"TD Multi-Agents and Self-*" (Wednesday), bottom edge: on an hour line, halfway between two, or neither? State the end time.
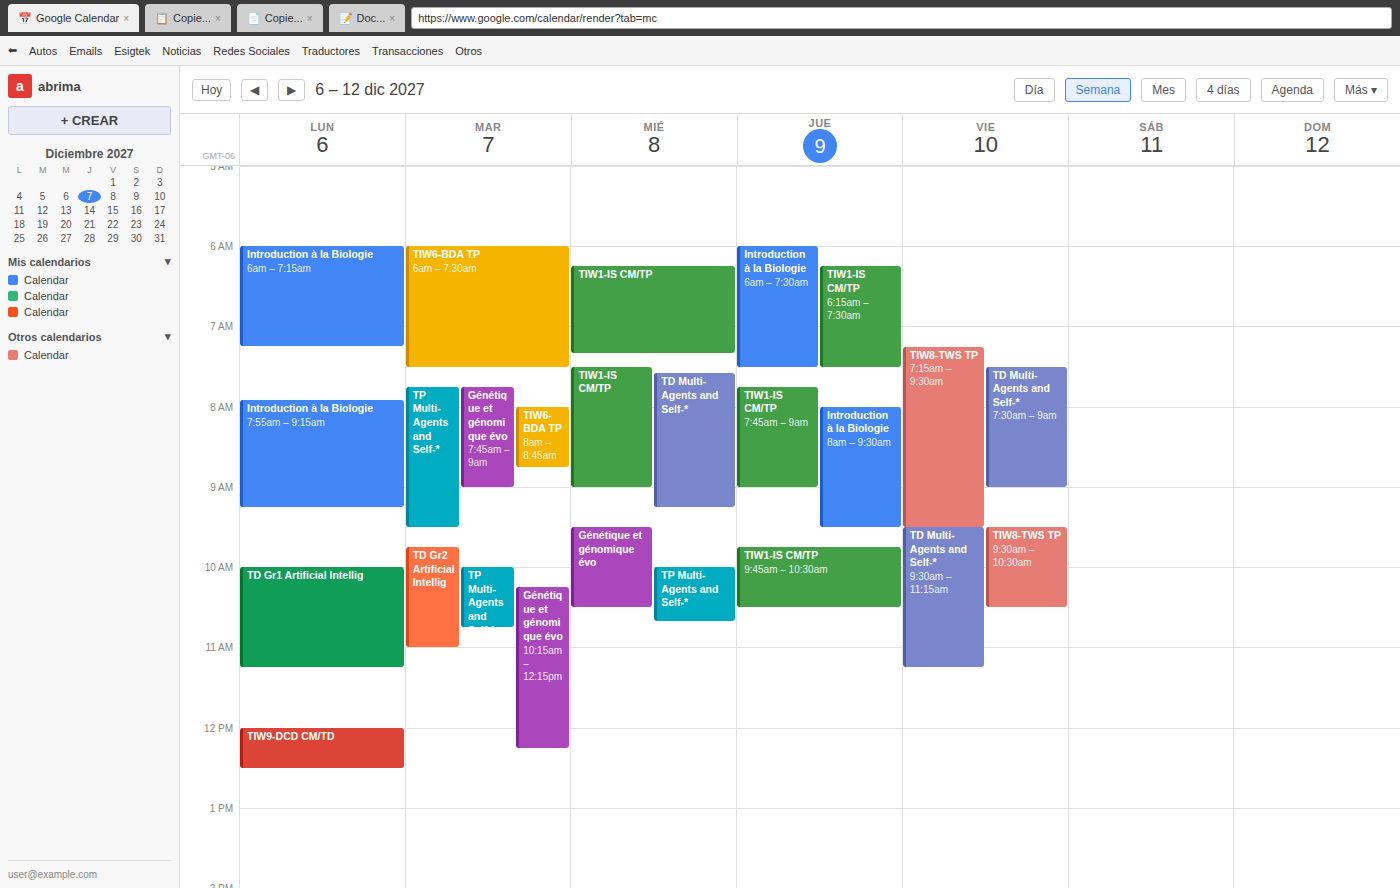
9:15 AM -- neither: a quarter of the way from the 9 AM line to the 10 AM line.